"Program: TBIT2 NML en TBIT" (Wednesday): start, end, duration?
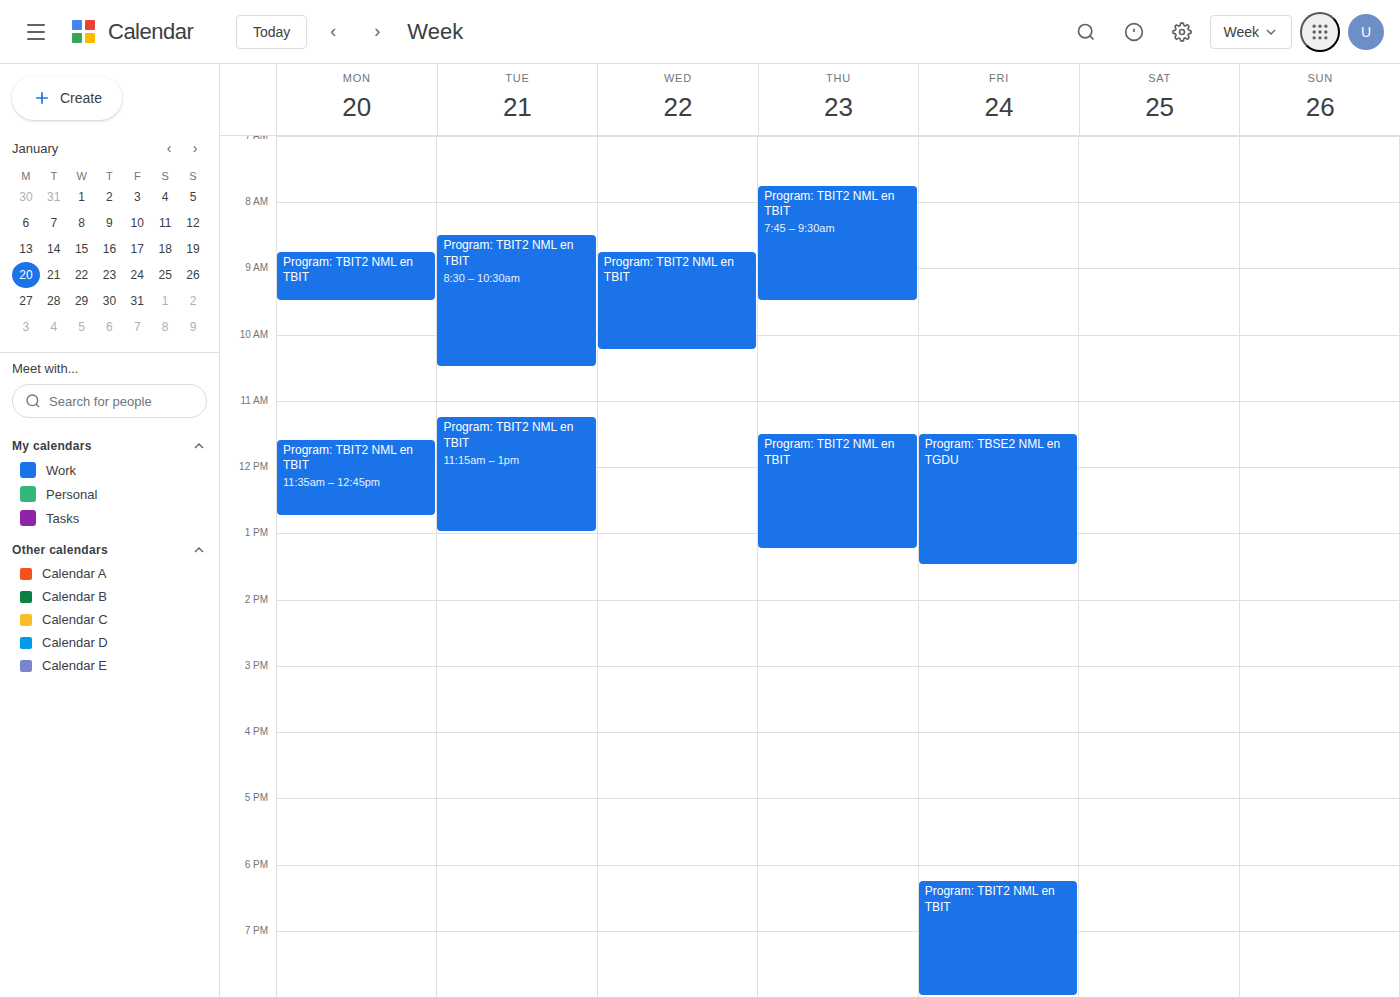
8:45 AM to 10:15 AM, 1 hour 30 minutes